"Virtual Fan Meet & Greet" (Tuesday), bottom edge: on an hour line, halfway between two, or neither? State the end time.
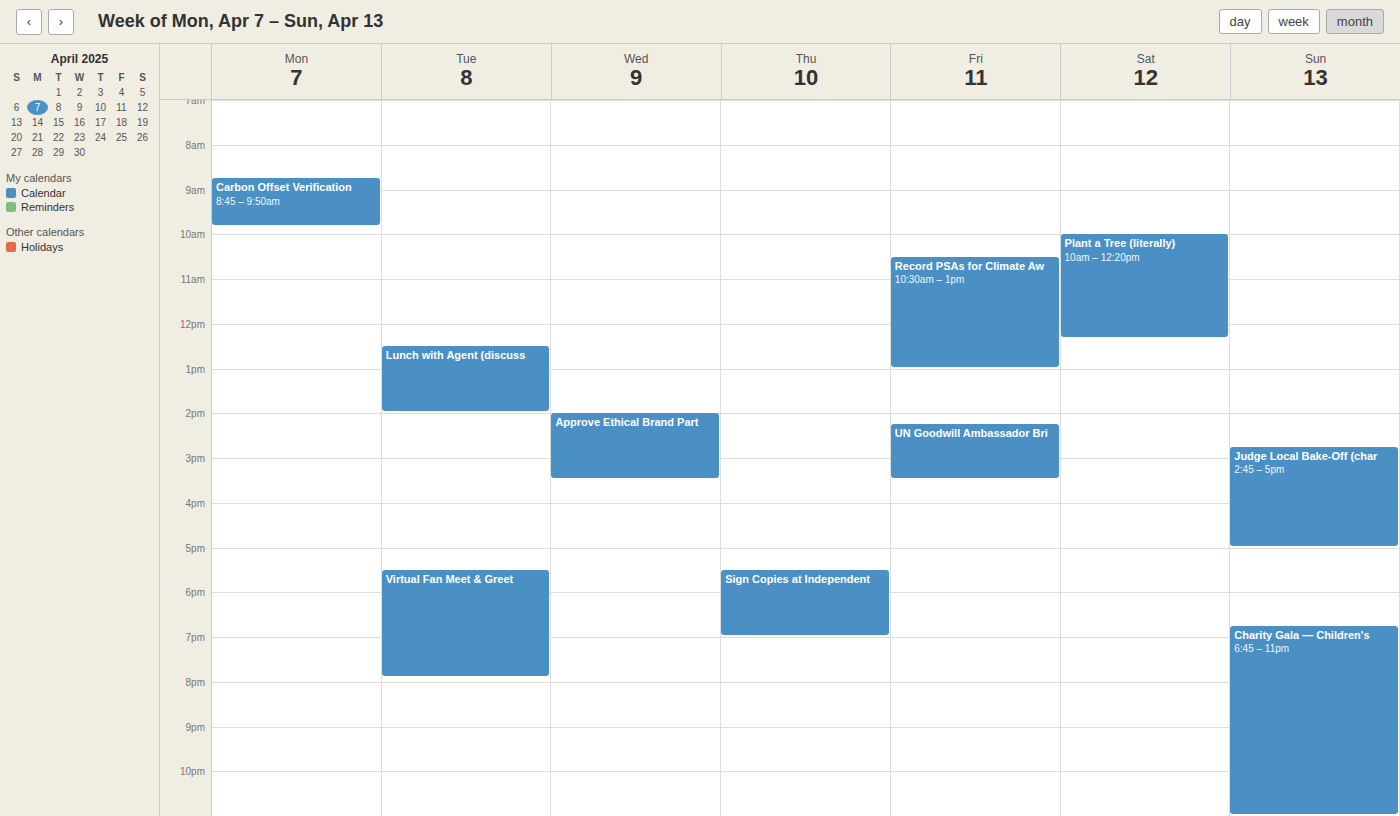
7:55 PM -- neither: 55 minutes below the 7 PM line and 5 minutes above the 8 PM line.